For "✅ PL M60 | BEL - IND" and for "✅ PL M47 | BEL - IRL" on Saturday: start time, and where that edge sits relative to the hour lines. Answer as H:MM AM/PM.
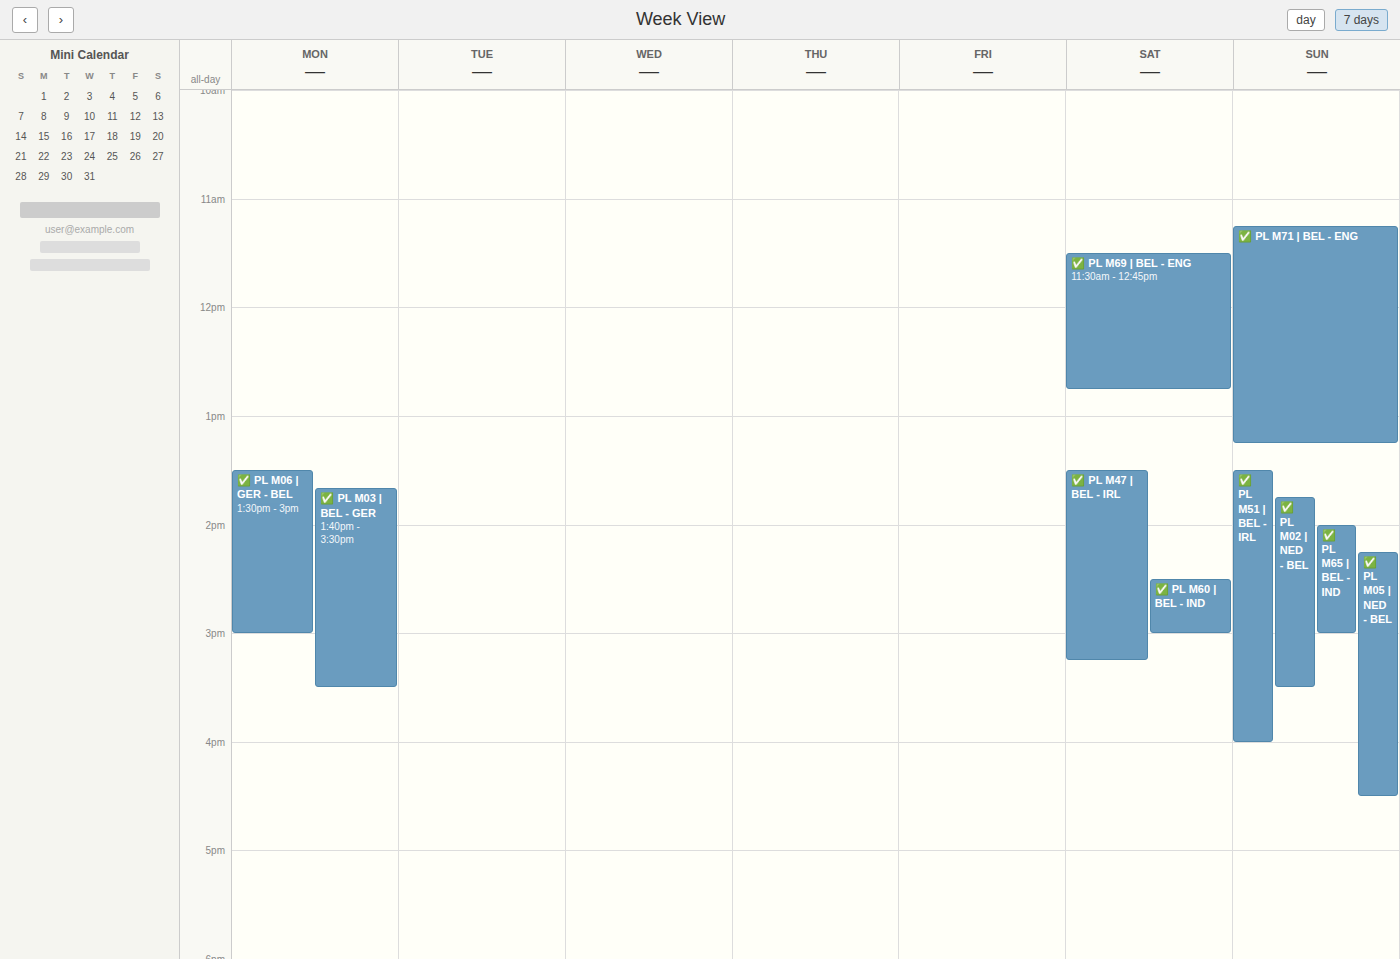
"✅ PL M60 | BEL - IND": 2:30 PM, halfway between the 2 PM and 3 PM lines. "✅ PL M47 | BEL - IRL": 1:30 PM, halfway between the 1 PM and 2 PM lines.